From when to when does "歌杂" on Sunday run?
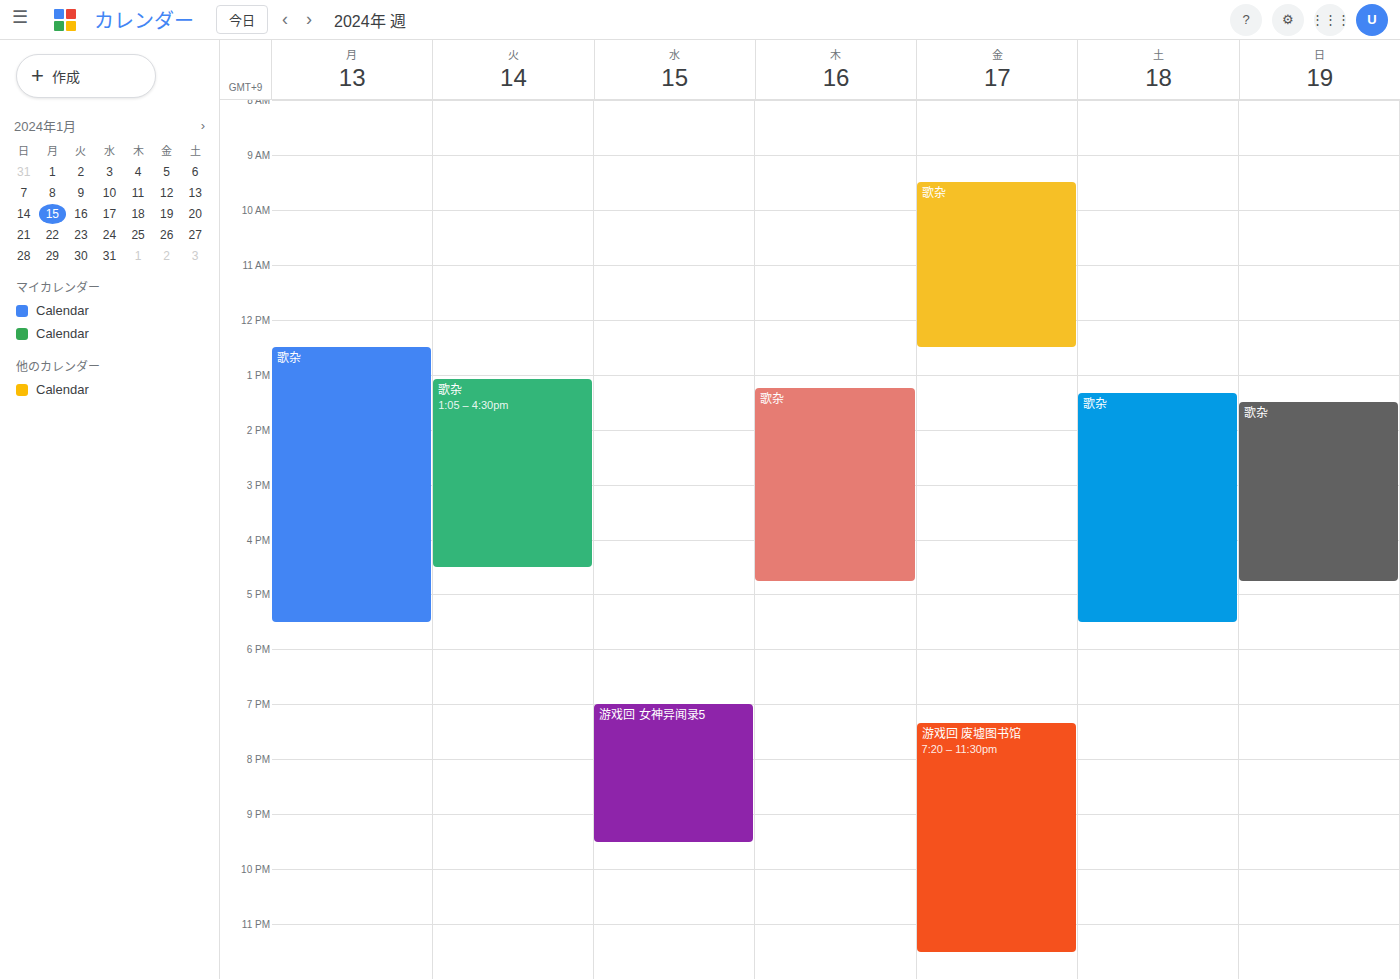
1:30 PM to 4:45 PM